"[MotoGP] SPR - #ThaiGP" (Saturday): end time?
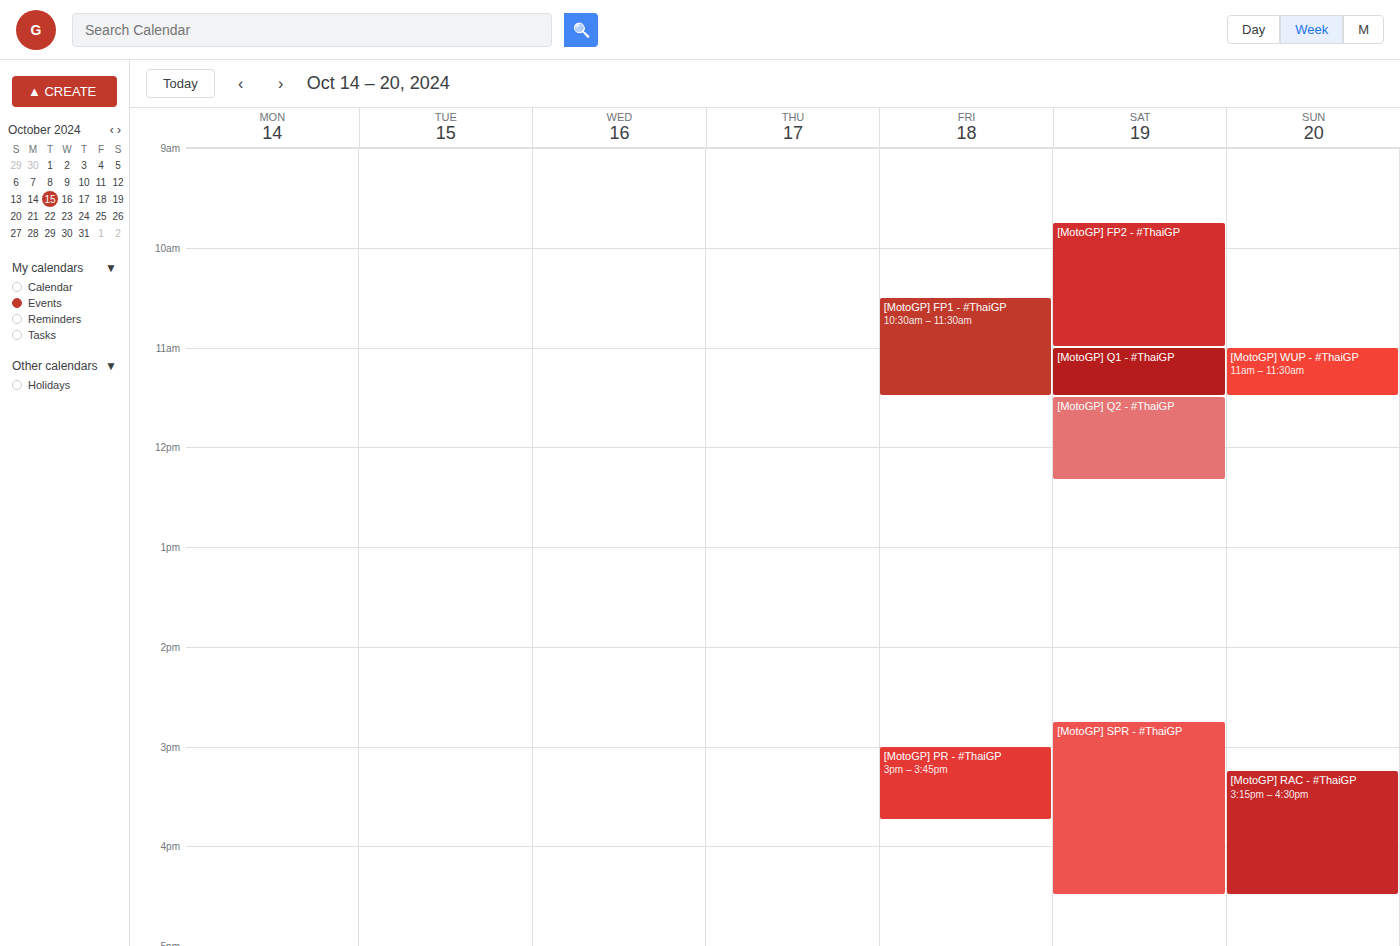
4:30 PM